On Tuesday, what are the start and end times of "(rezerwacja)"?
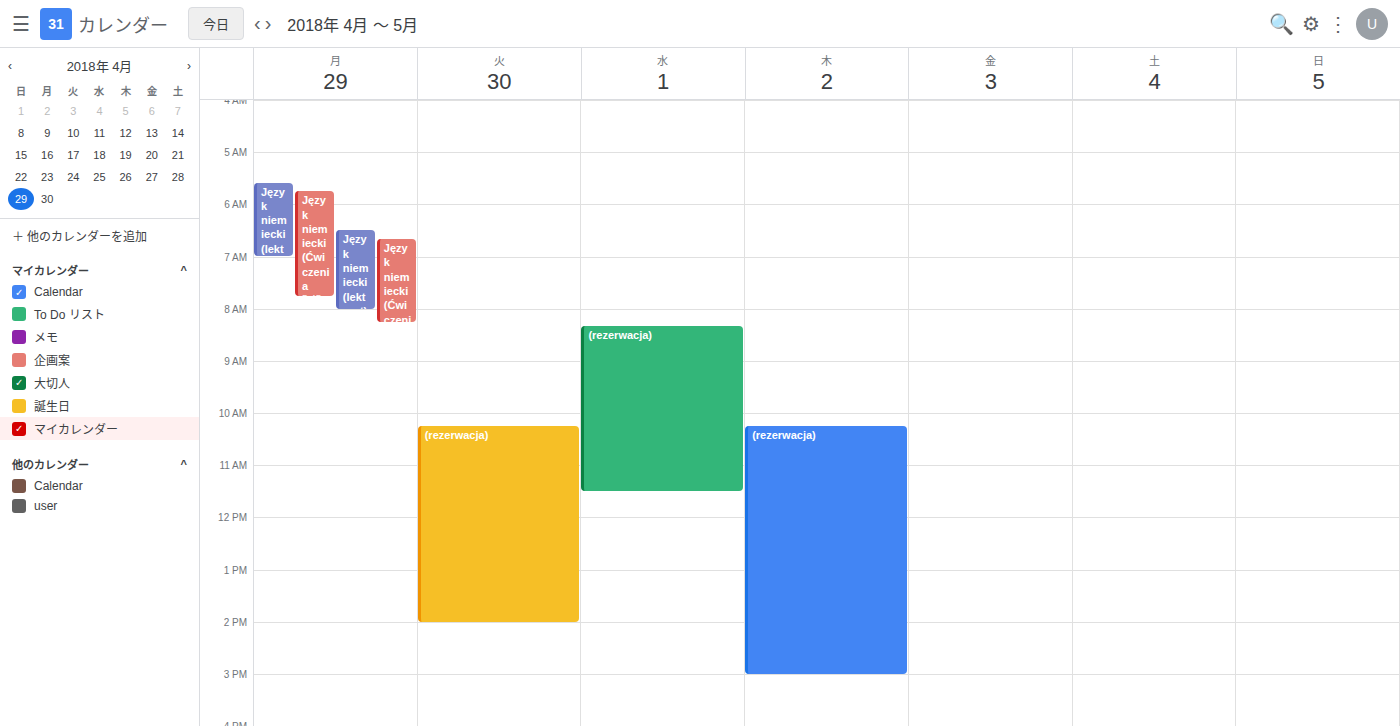
10:15 AM to 2:00 PM